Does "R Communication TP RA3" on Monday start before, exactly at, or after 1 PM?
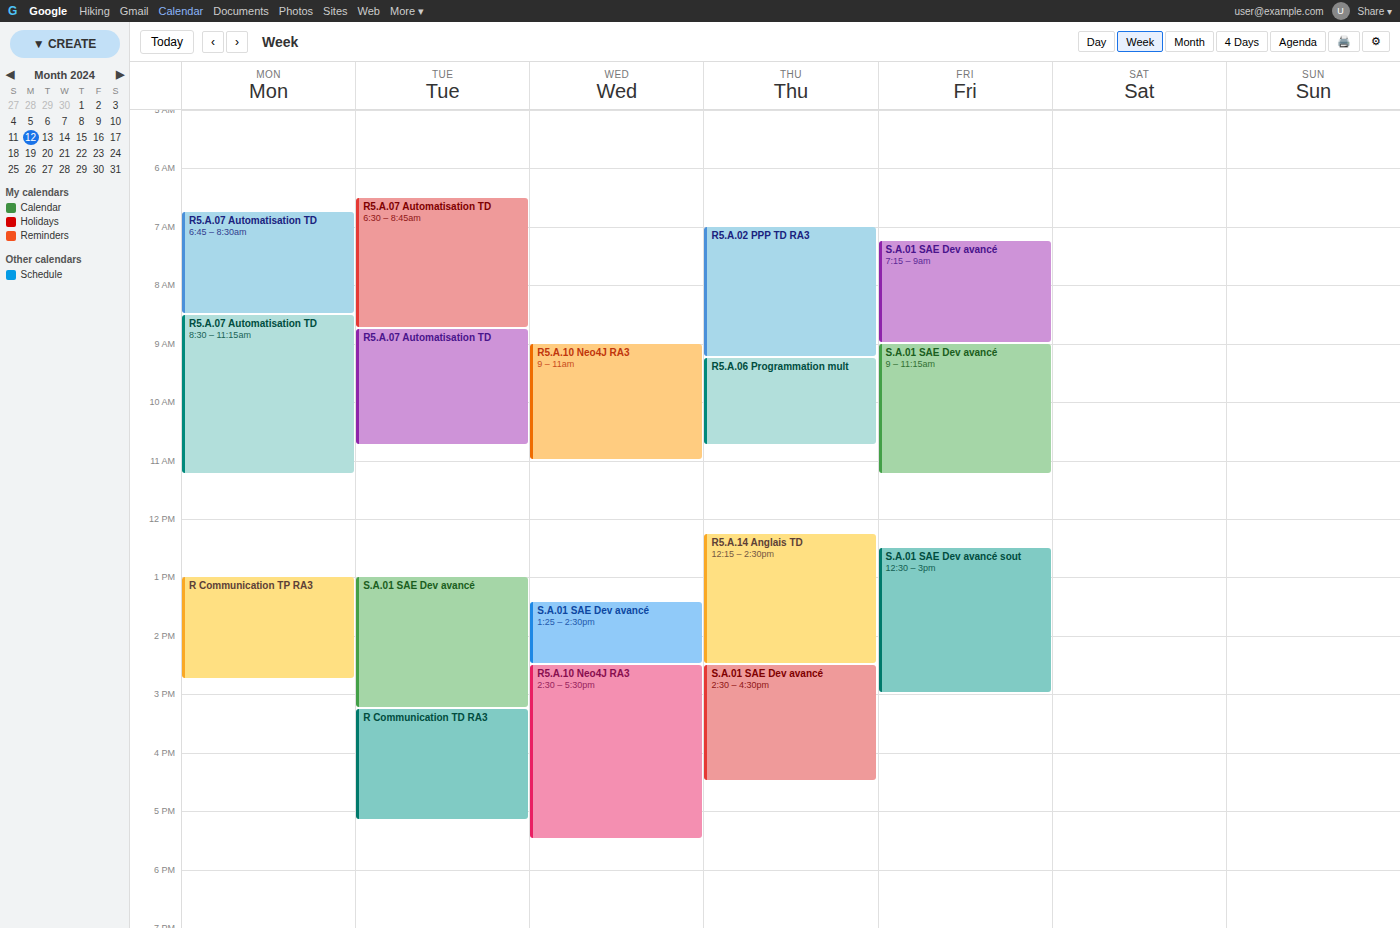
1:00 PM -- exactly at 1 PM, on the 1 PM line.